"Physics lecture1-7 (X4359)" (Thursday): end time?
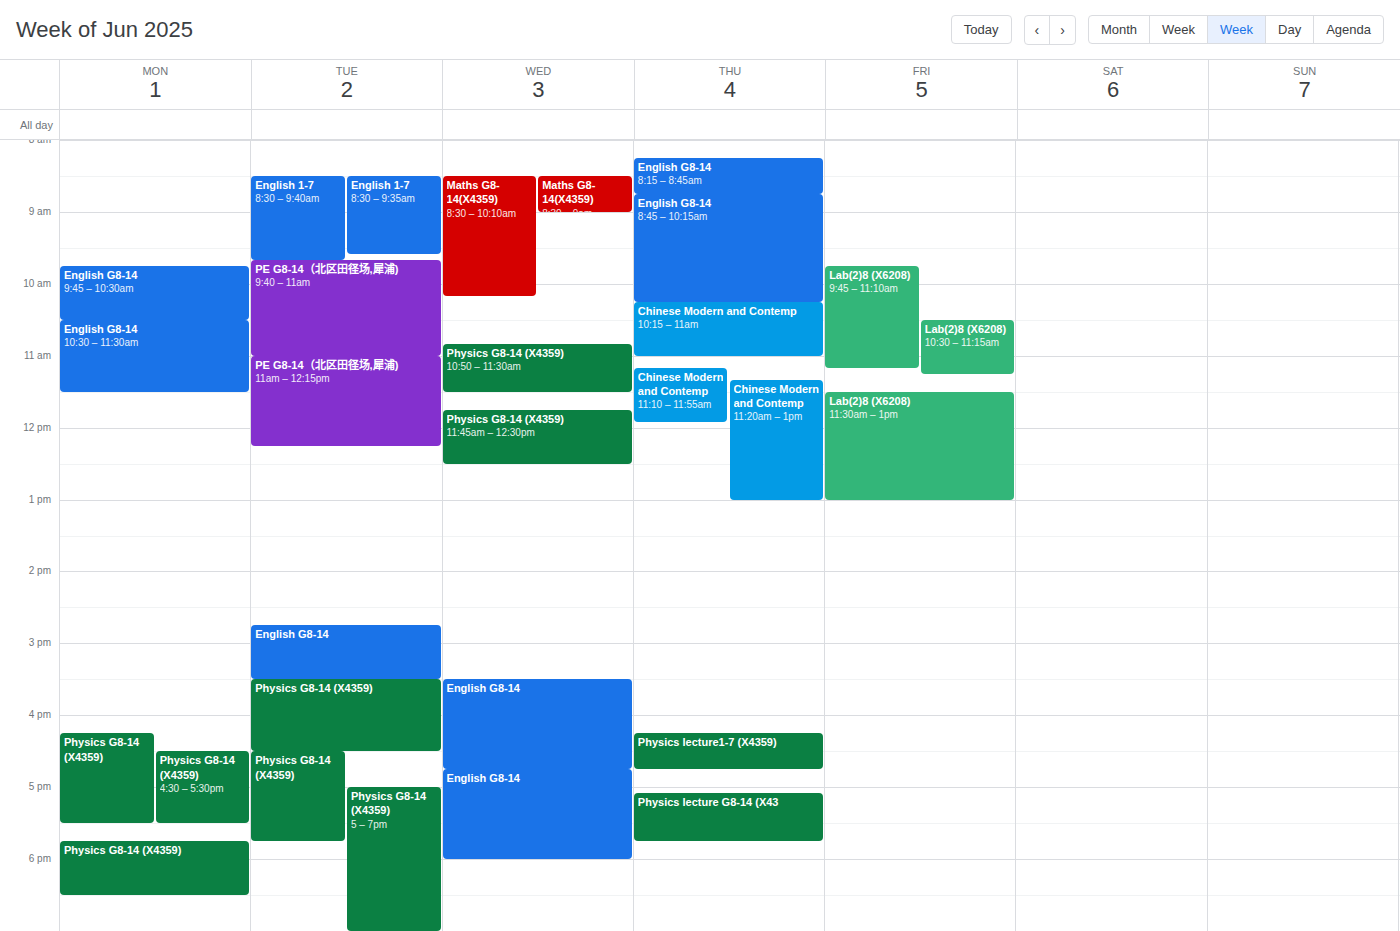
4:45 PM